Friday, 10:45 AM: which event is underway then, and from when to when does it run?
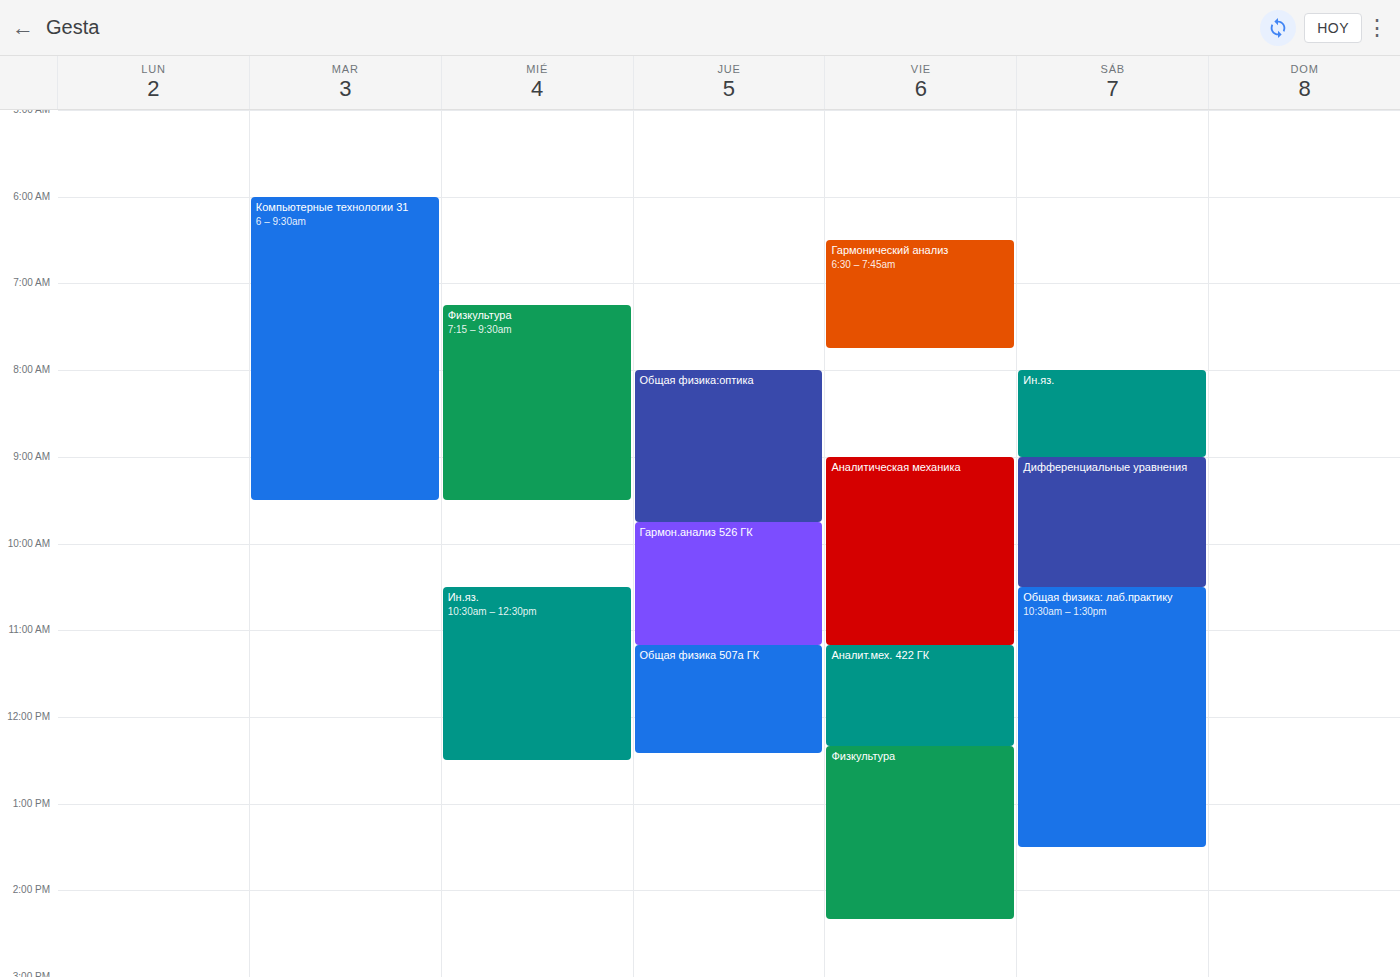
"Аналитическая механика", 9:00 AM to 11:10 AM